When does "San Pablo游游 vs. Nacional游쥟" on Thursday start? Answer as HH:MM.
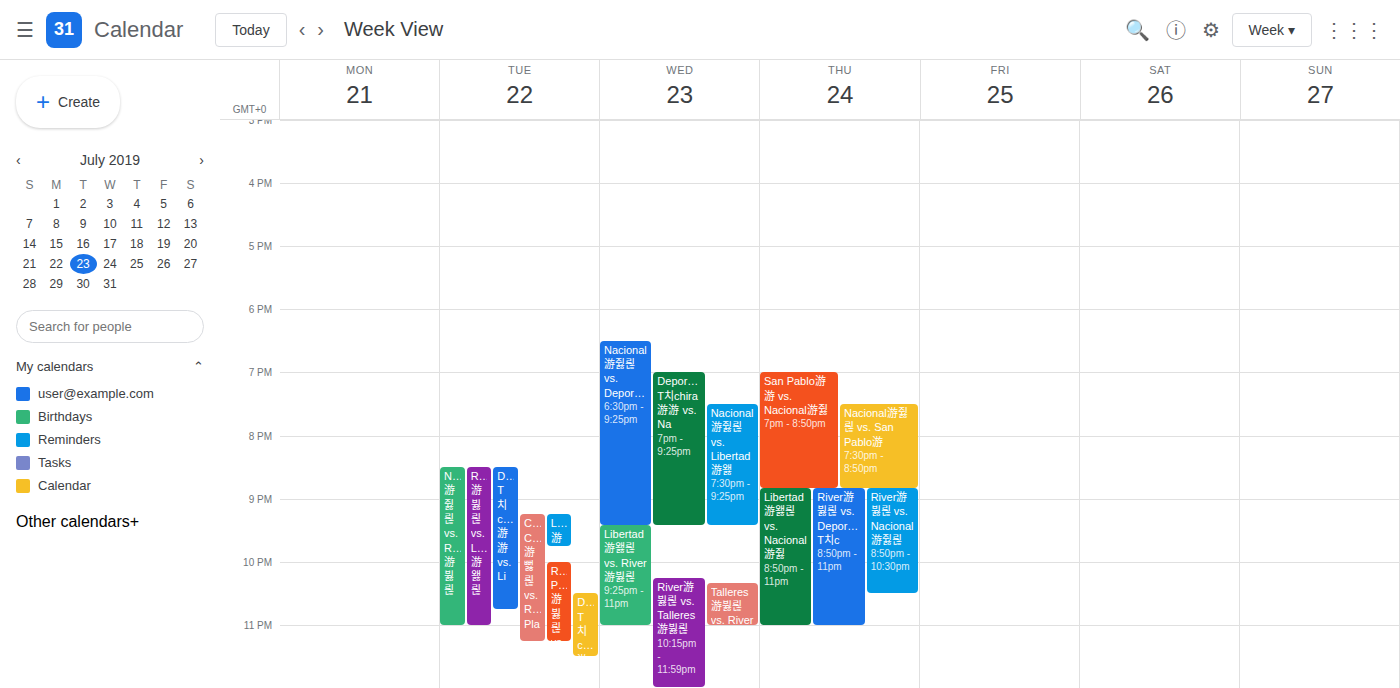
19:00